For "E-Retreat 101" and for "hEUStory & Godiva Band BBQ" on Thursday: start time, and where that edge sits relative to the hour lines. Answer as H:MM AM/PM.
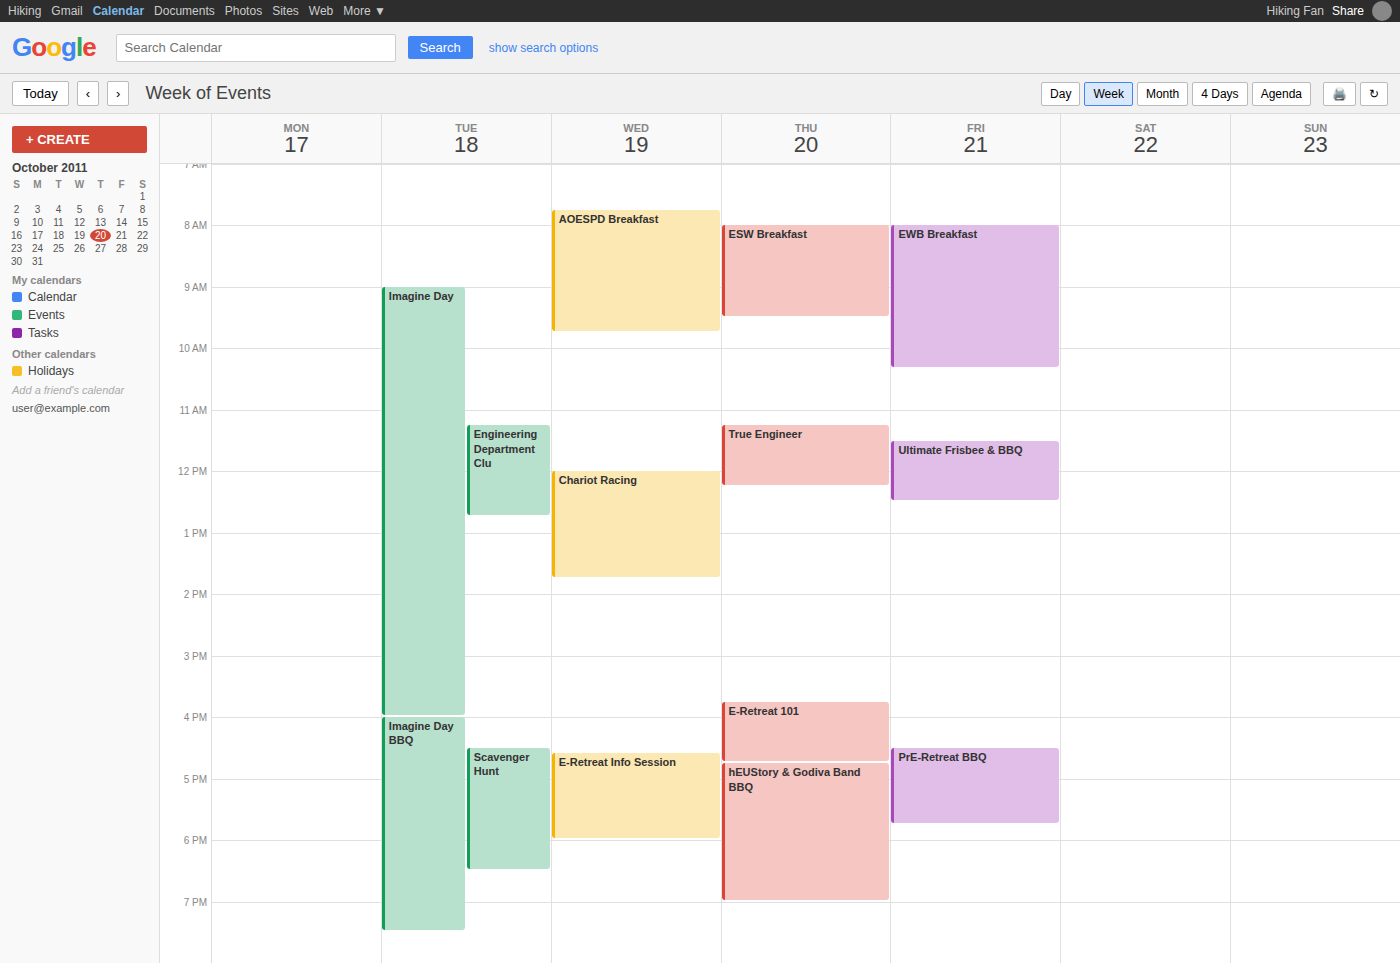
"E-Retreat 101": 3:45 PM, neither: three quarters of the way from the 3 PM line to the 4 PM line. "hEUStory & Godiva Band BBQ": 4:45 PM, neither: three quarters of the way from the 4 PM line to the 5 PM line.